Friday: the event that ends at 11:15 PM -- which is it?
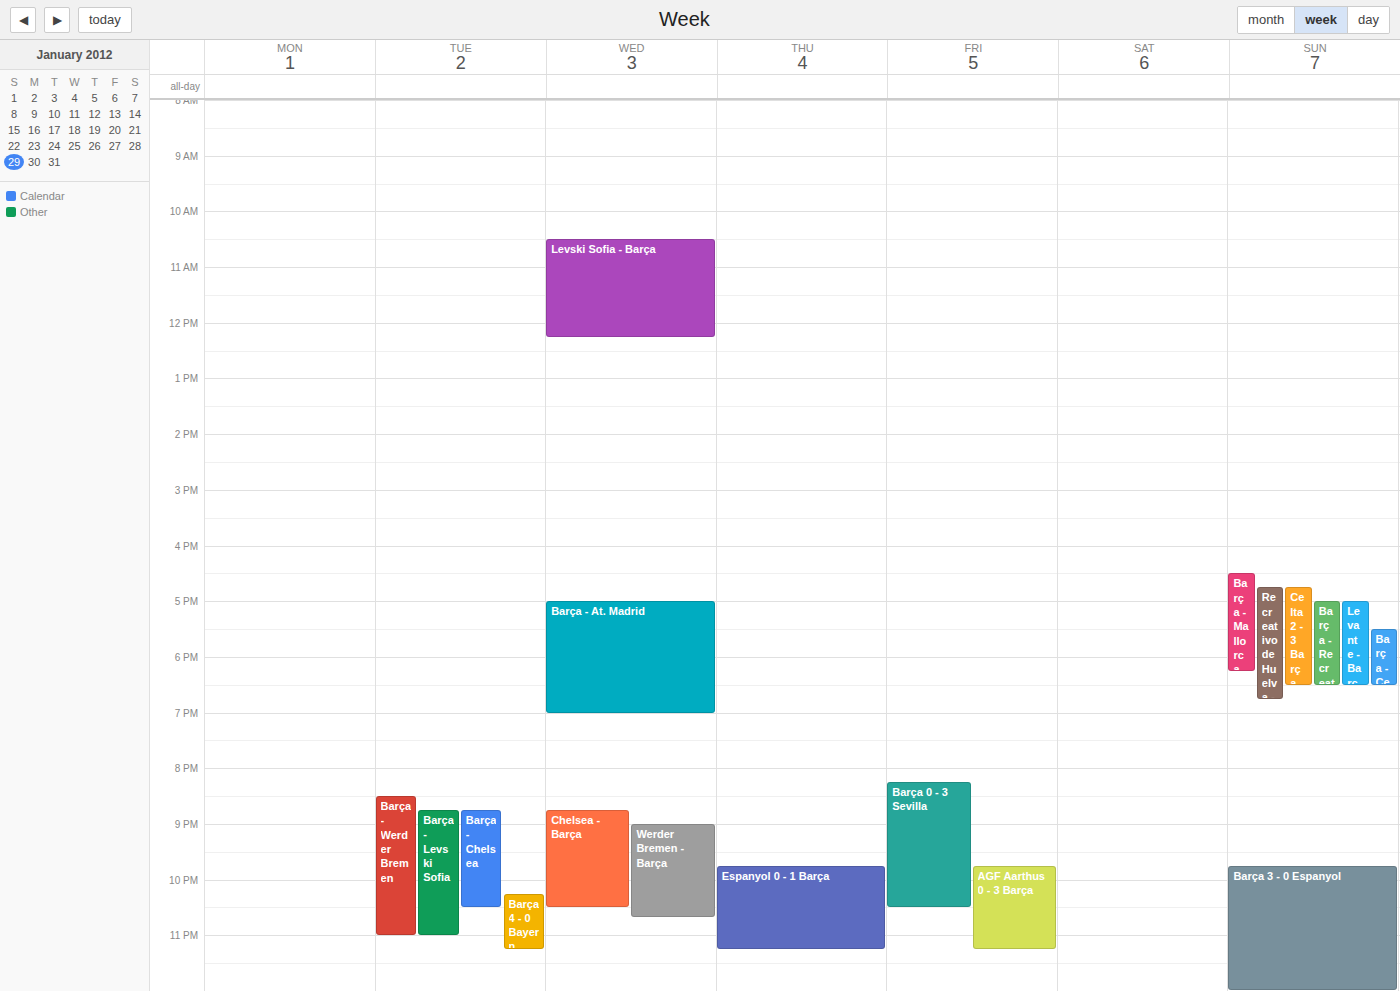
"AGF Aarthus 0 - 3 Barça"